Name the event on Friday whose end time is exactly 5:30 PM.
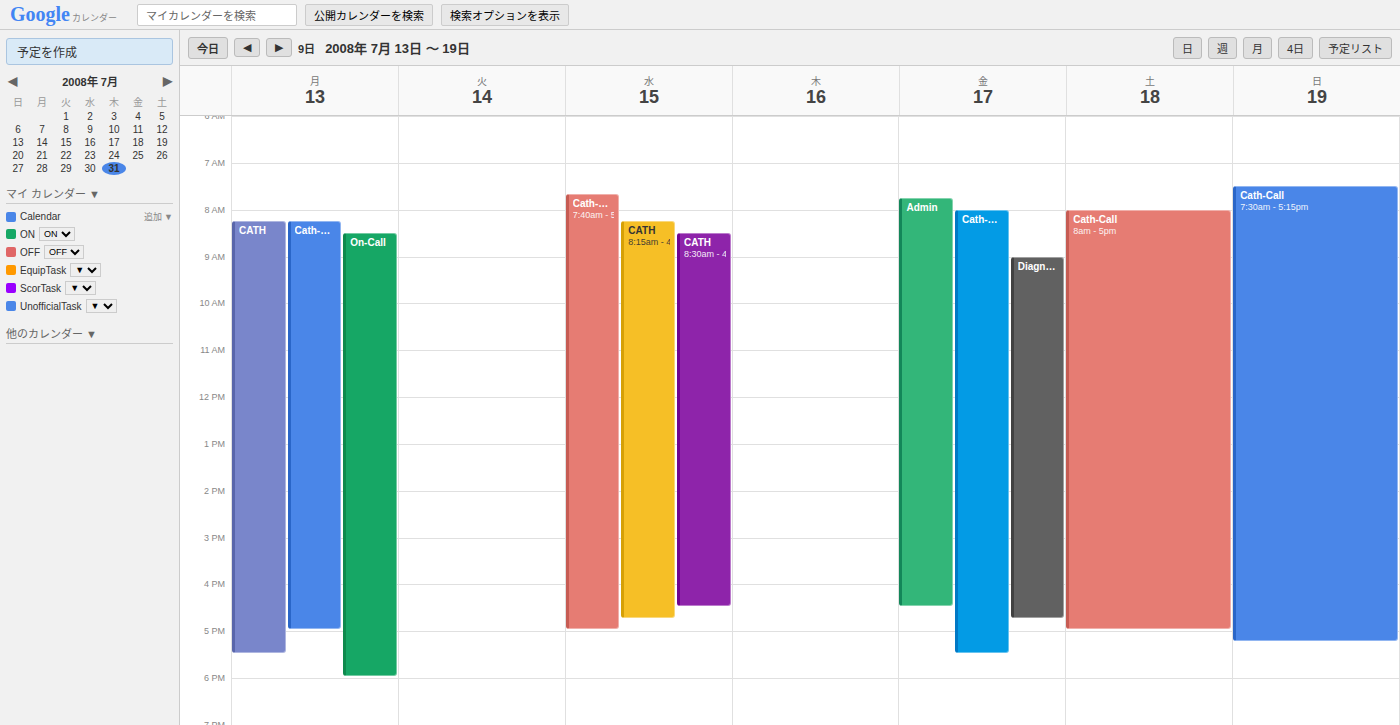
"Cath-Call"